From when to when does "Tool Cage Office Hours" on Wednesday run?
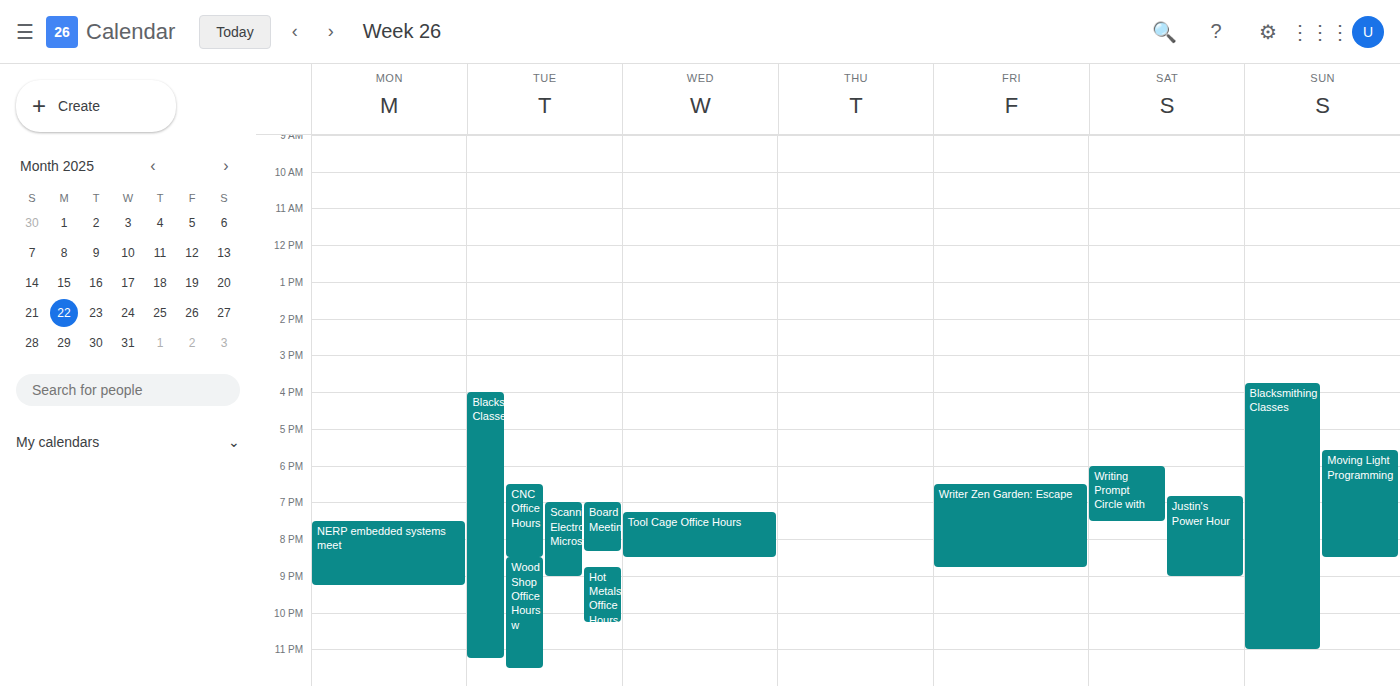
7:15 PM to 8:30 PM